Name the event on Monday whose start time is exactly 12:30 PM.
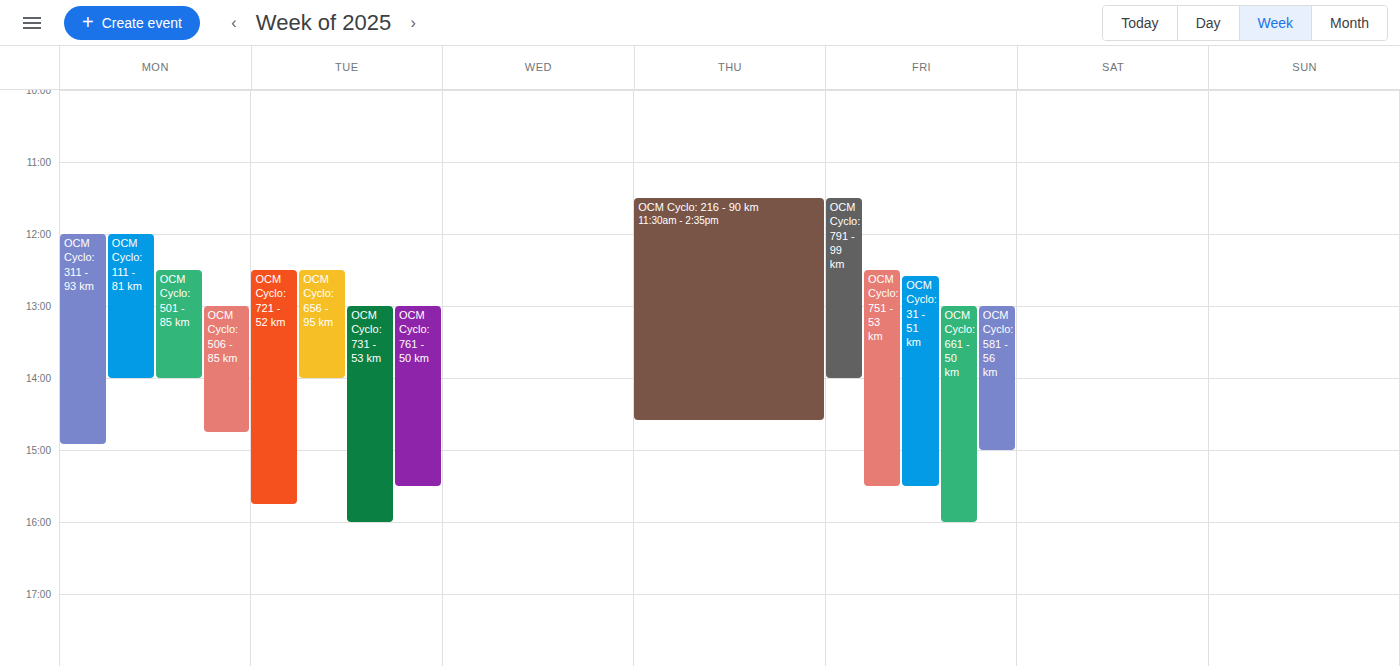
"OCM Cyclo: 501 - 85 km"